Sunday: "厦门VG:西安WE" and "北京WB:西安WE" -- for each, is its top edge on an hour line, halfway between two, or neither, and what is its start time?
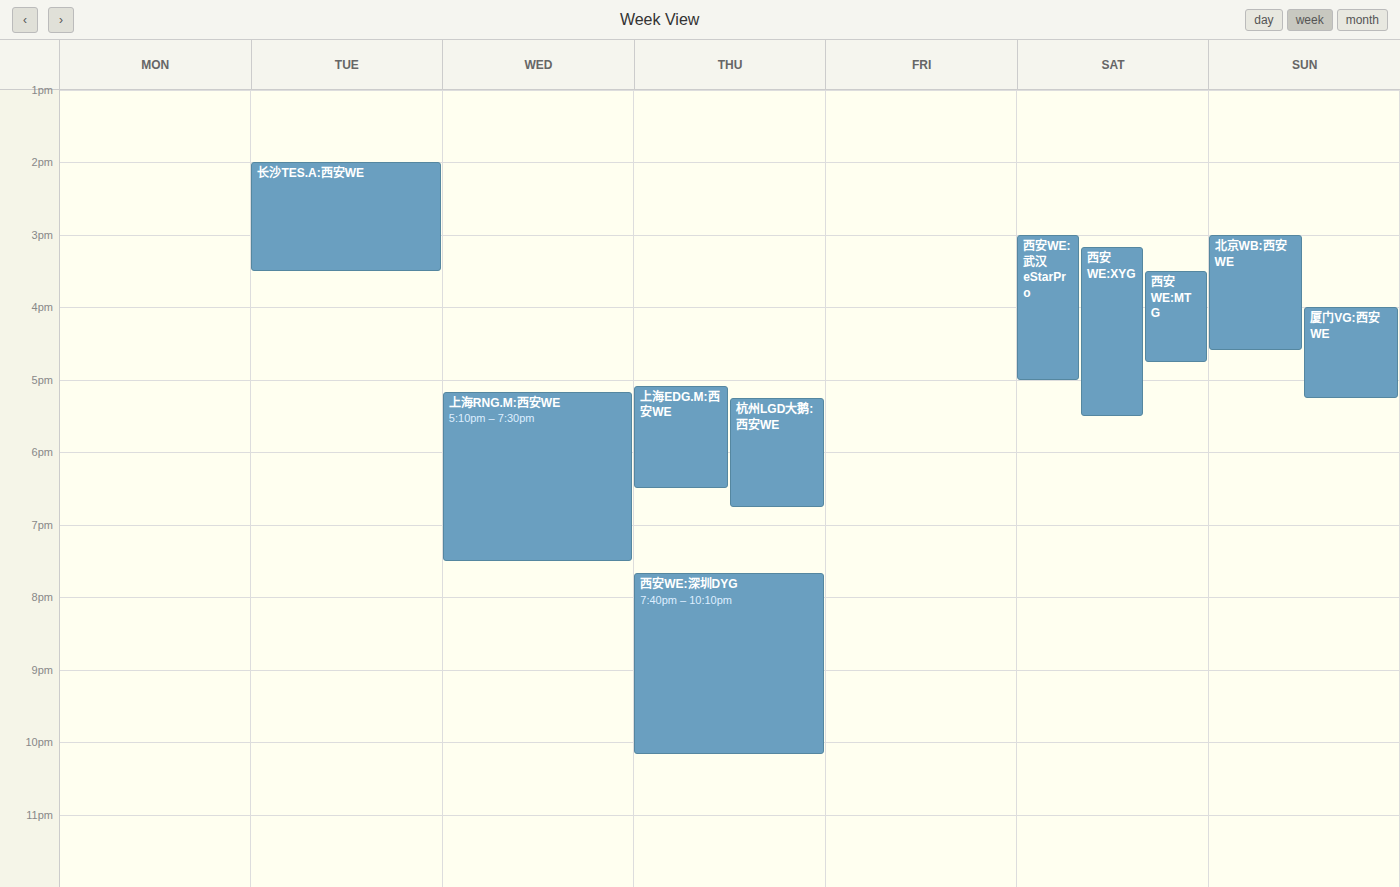
"厦门VG:西安WE": 16:00, exactly on the 16:00 line. "北京WB:西安WE": 15:00, exactly on the 15:00 line.